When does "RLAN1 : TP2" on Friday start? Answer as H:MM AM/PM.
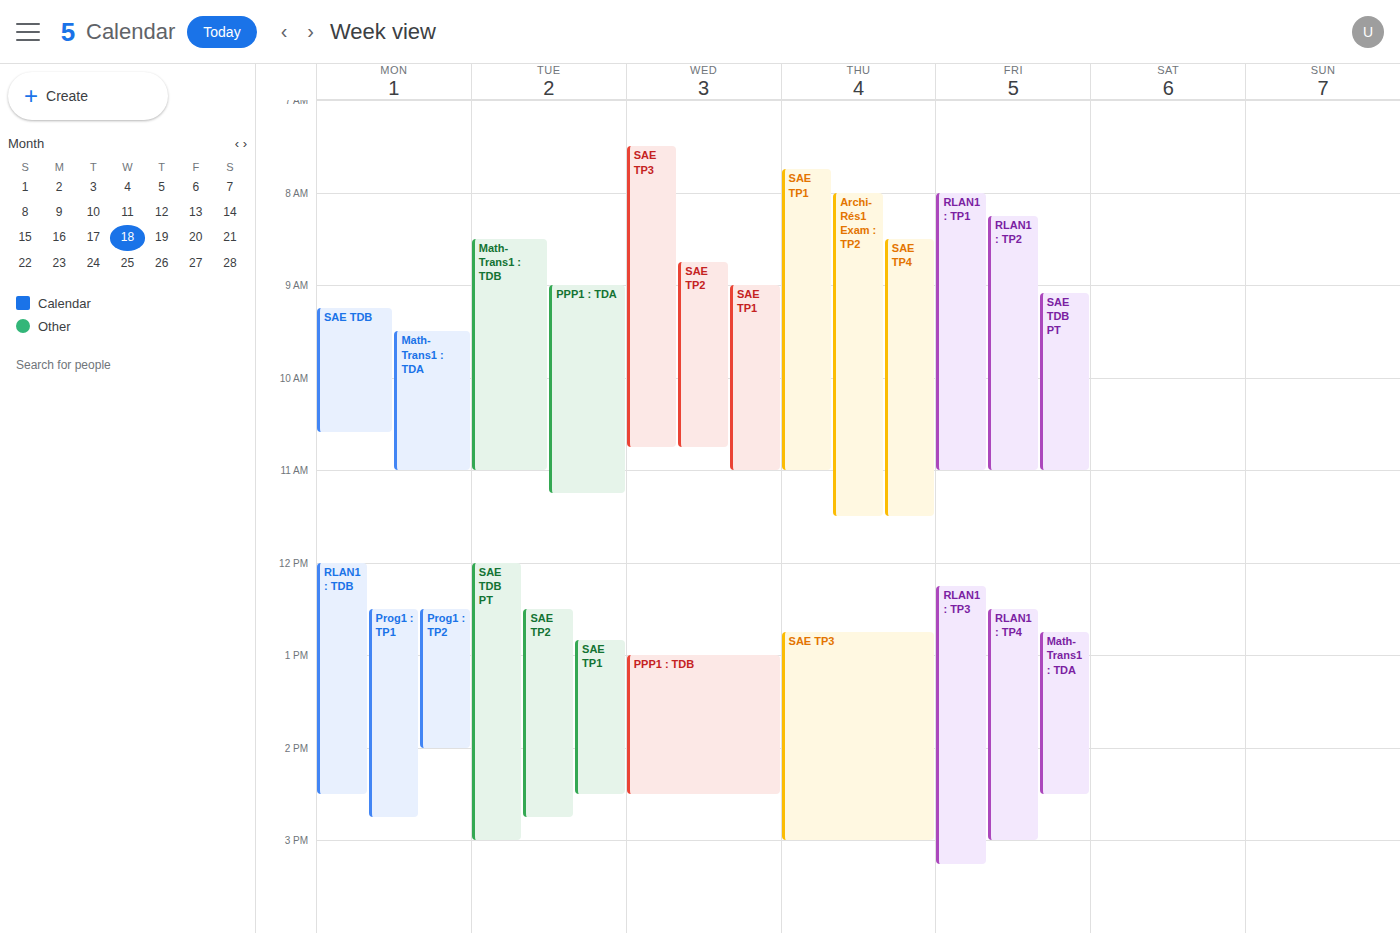
8:15 AM